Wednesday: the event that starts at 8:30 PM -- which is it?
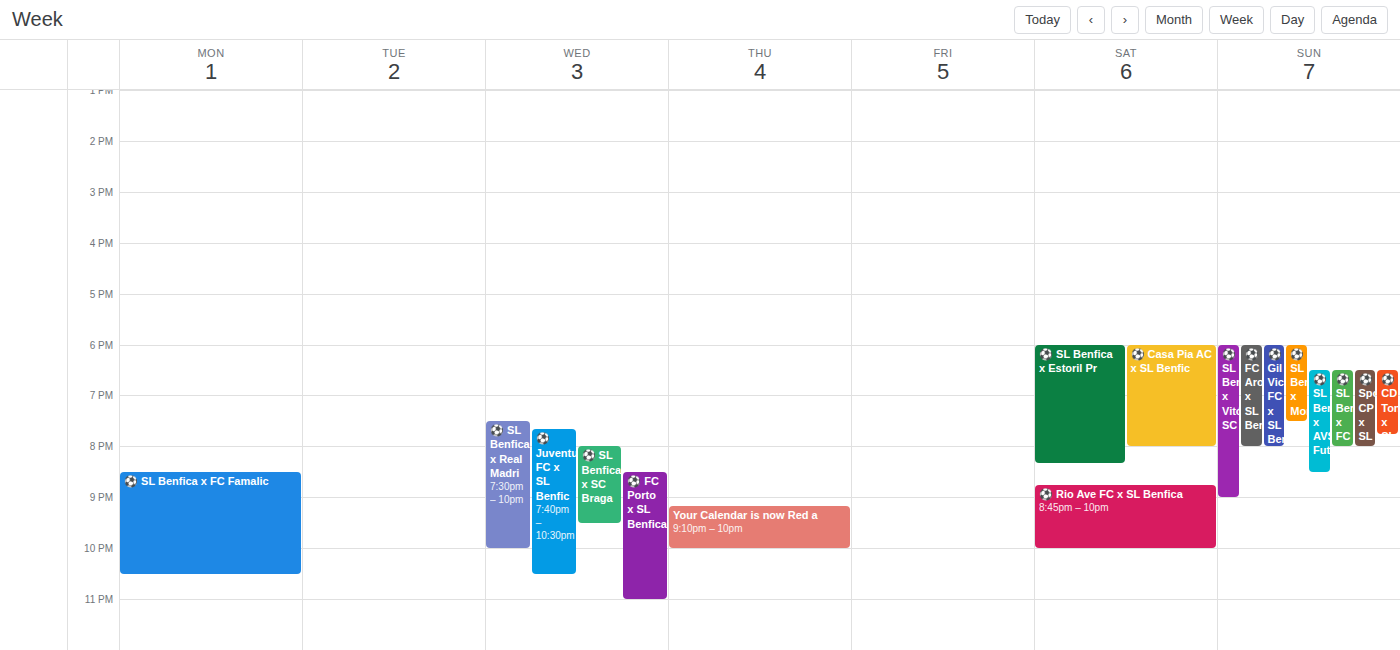
"⚽️ FC Porto x SL Benfica"